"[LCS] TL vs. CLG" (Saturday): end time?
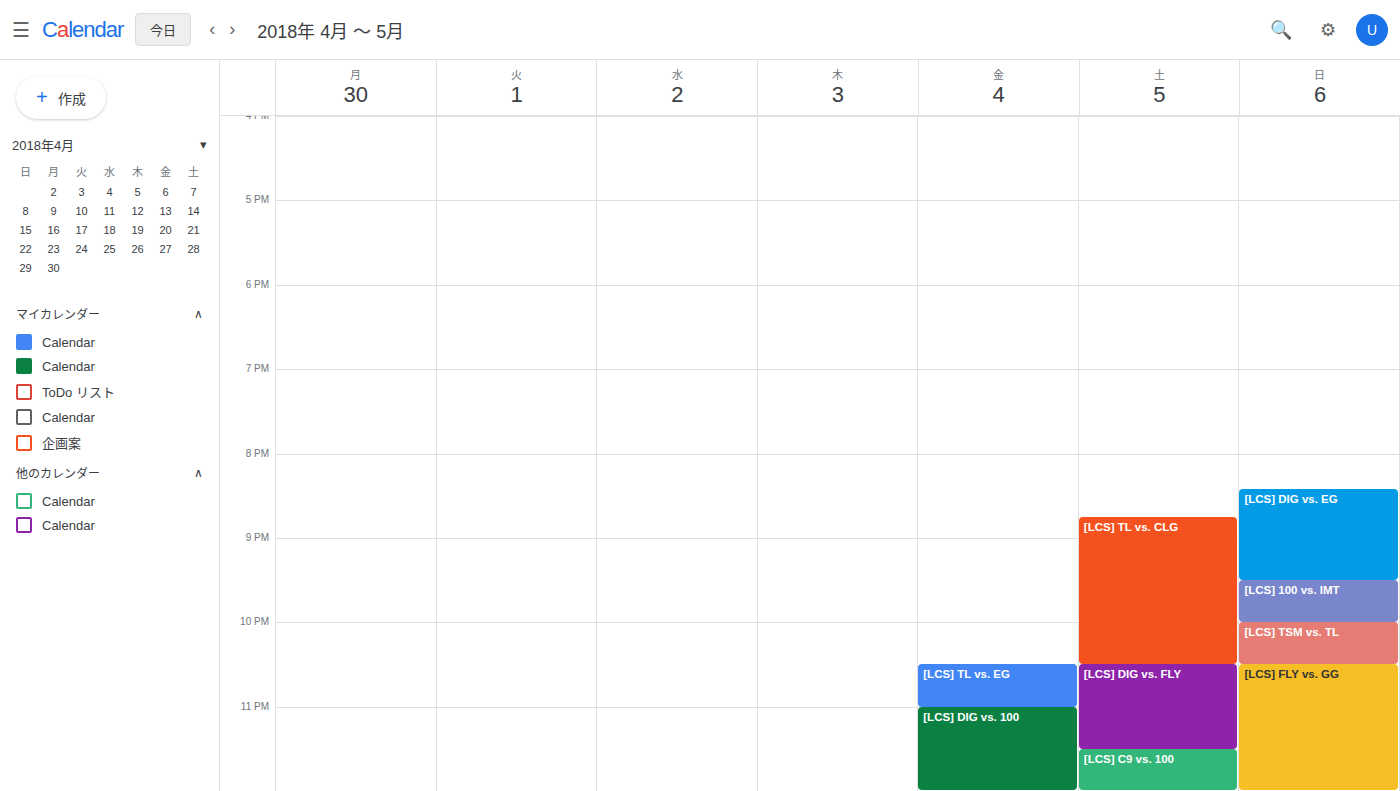
10:30 PM